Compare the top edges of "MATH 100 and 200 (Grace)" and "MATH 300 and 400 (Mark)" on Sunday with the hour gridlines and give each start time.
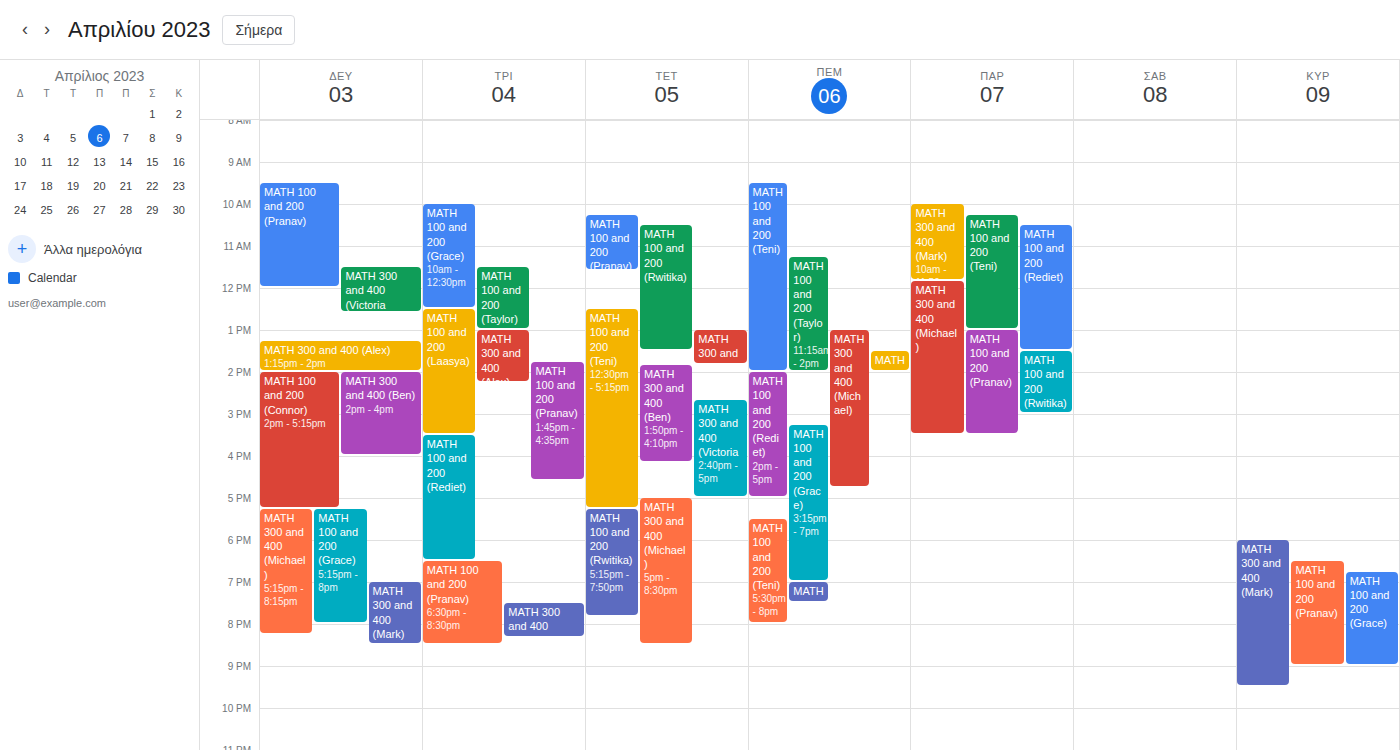
"MATH 100 and 200 (Grace)": 6:45 PM, neither: three quarters of the way from the 6 PM line to the 7 PM line. "MATH 300 and 400 (Mark)": 6:00 PM, exactly on the 6 PM line.